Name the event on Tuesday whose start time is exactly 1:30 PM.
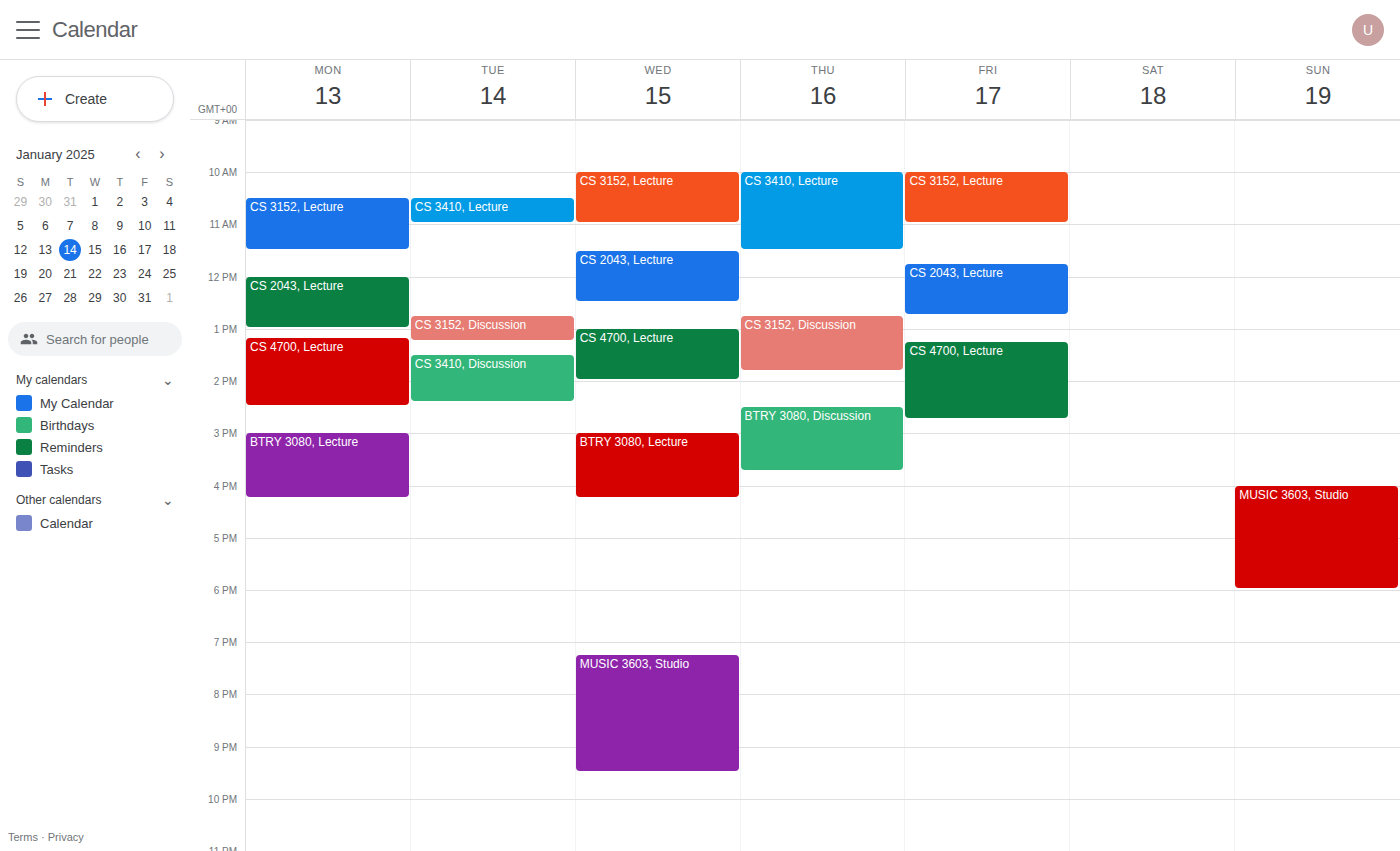
"CS 3410, Discussion"